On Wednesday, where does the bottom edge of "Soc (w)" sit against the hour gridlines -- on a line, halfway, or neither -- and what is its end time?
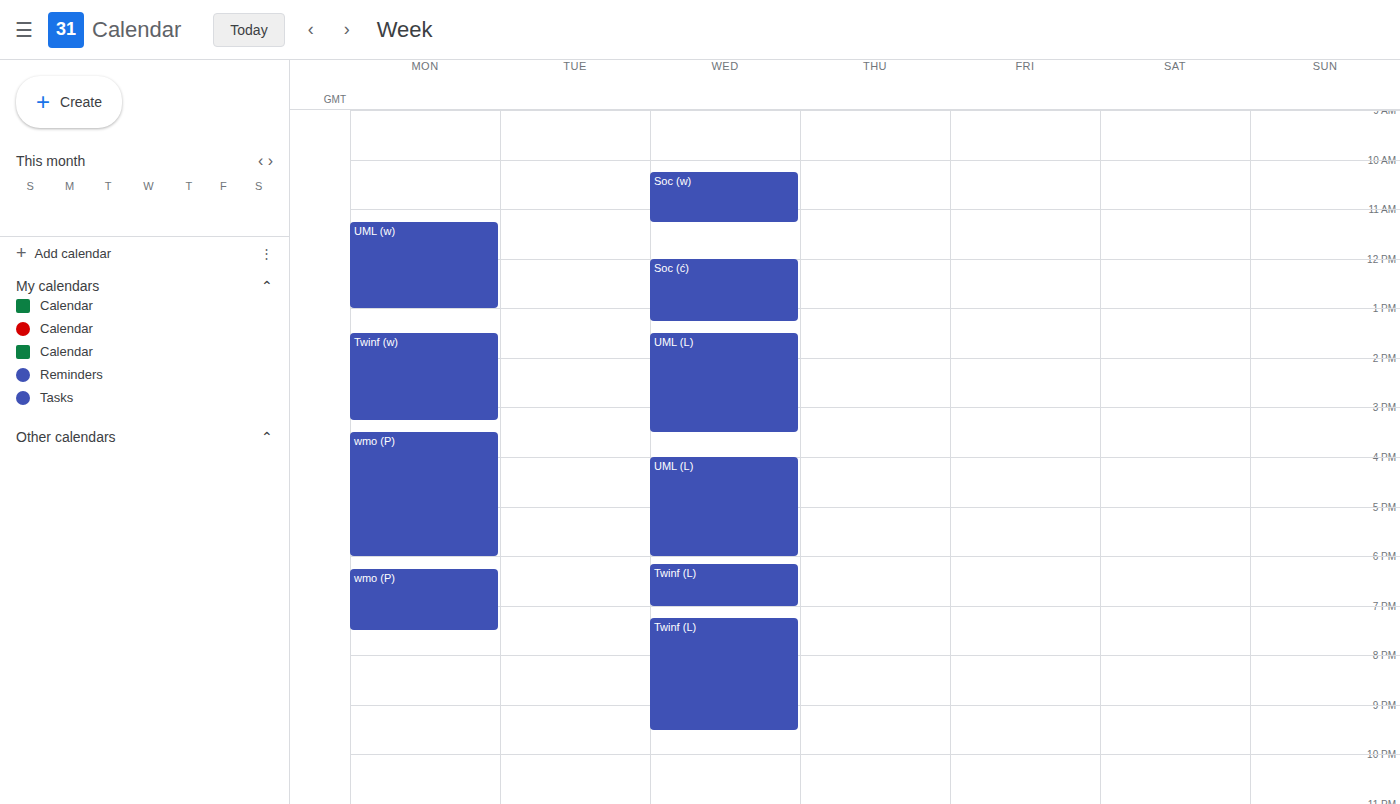
11:15 AM -- neither: a quarter of the way from the 11 AM line to the 12 PM line.